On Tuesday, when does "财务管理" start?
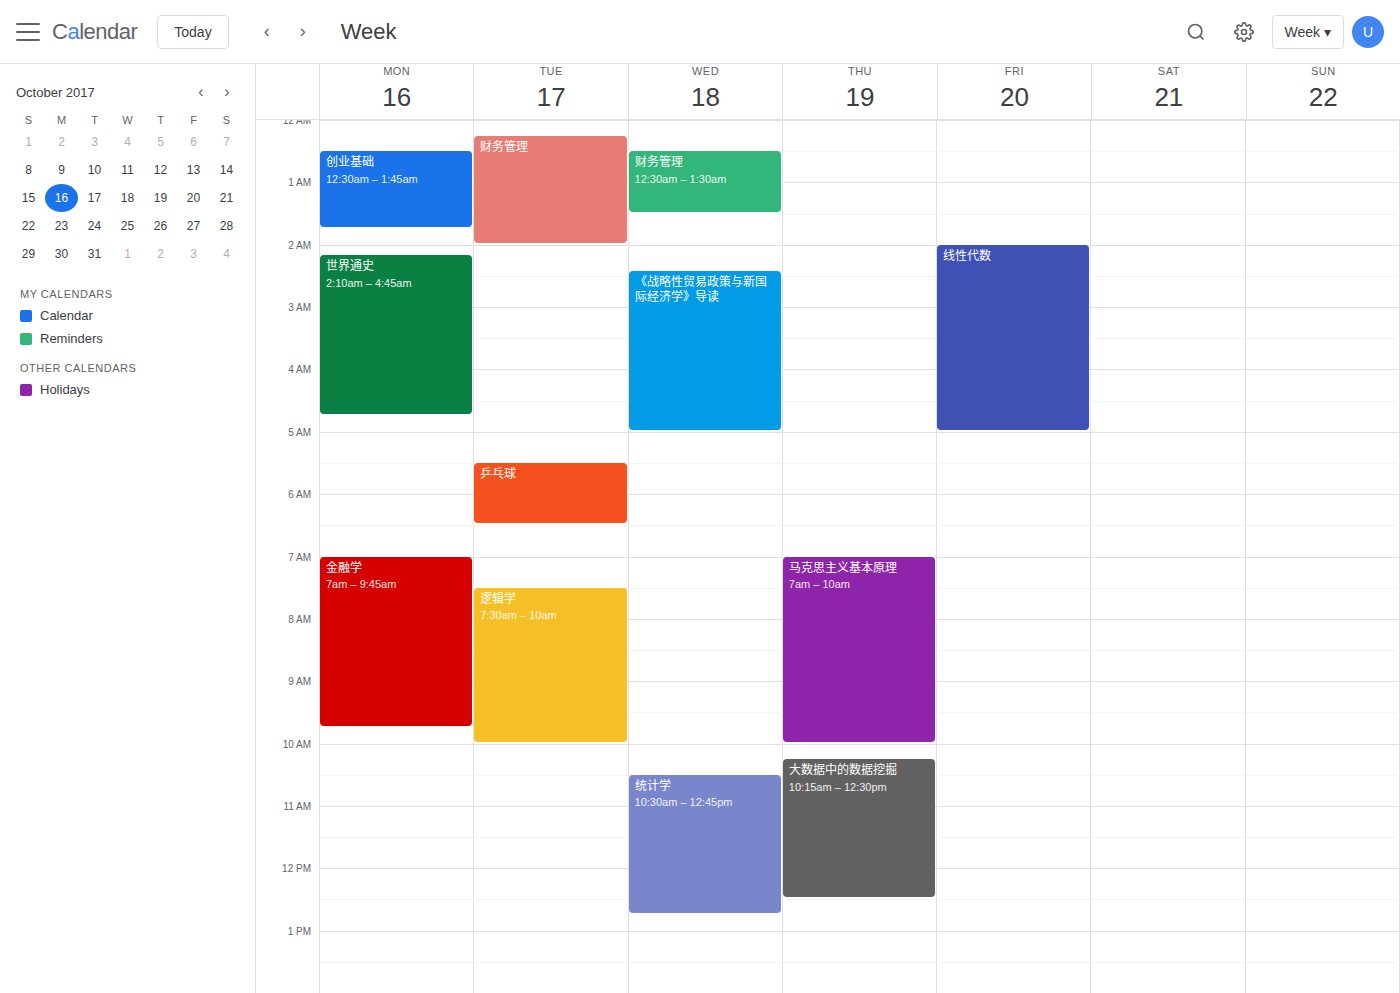
12:15 AM